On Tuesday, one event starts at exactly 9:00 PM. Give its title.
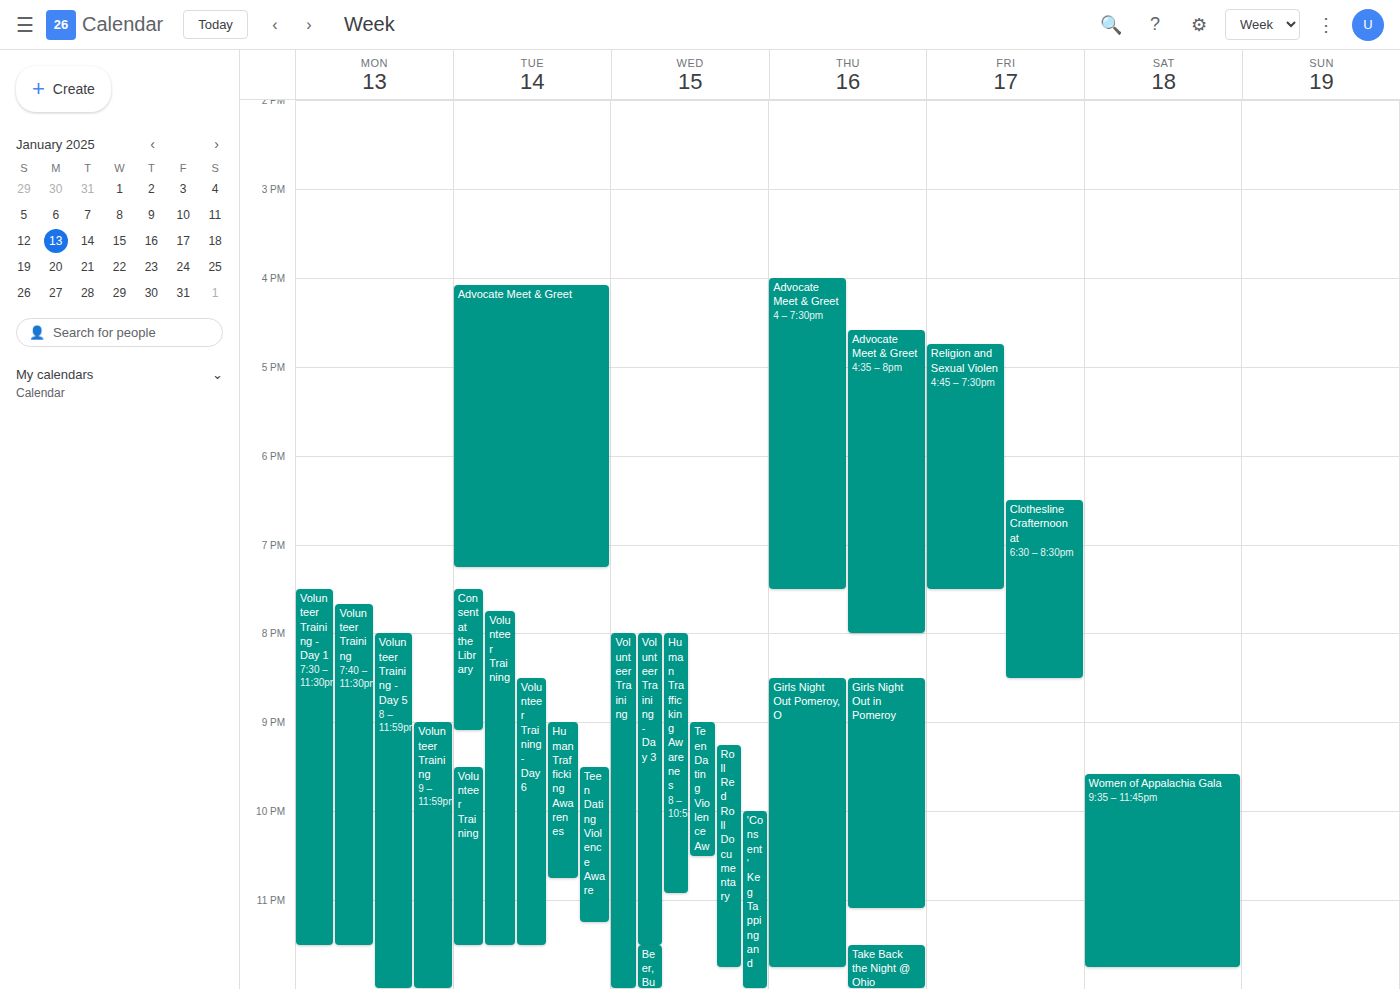
"Human Trafficking Awarenes"